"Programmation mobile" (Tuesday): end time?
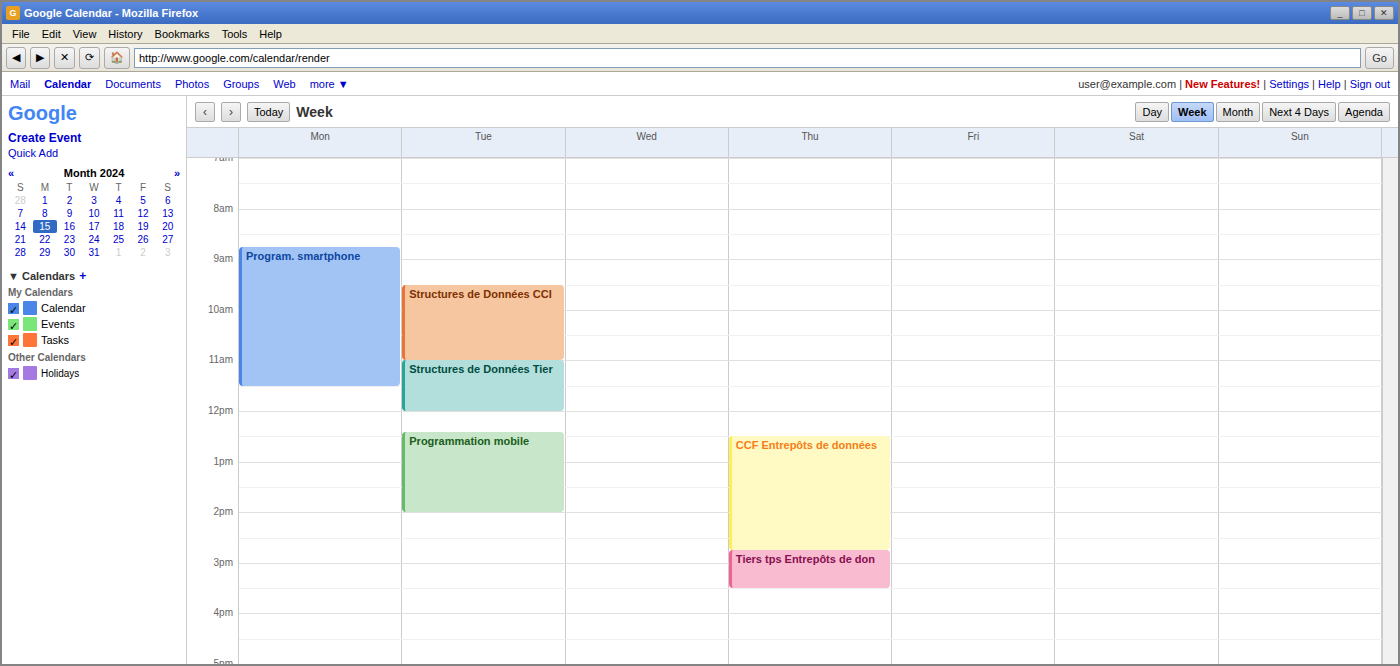
2:00 PM